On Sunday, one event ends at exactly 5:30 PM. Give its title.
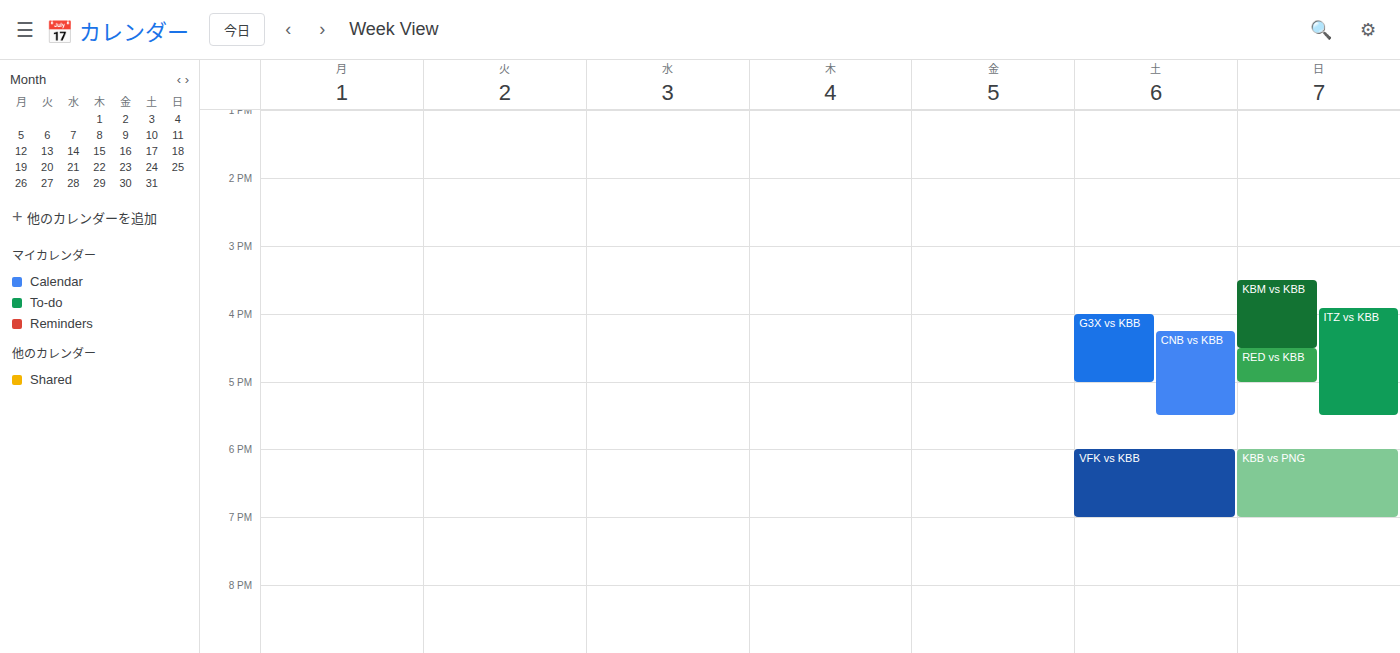
"ITZ vs KBB"